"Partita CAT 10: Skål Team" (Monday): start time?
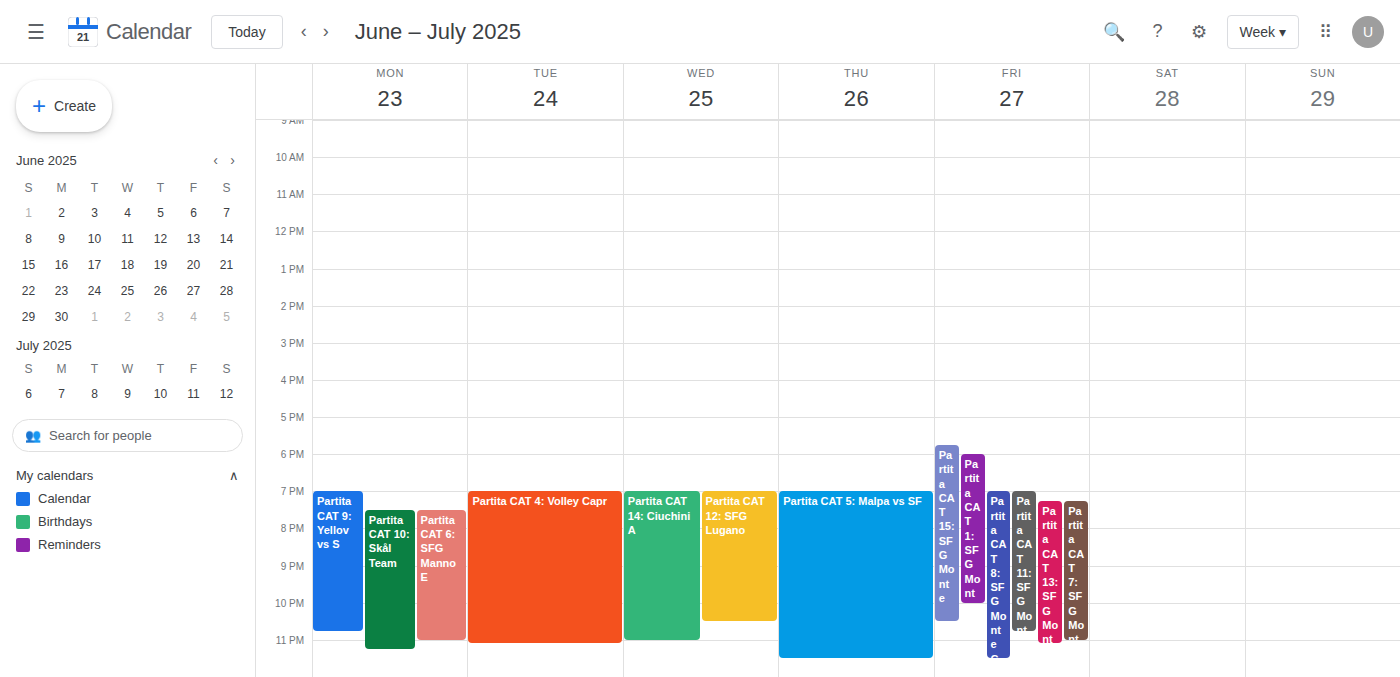
7:30 PM